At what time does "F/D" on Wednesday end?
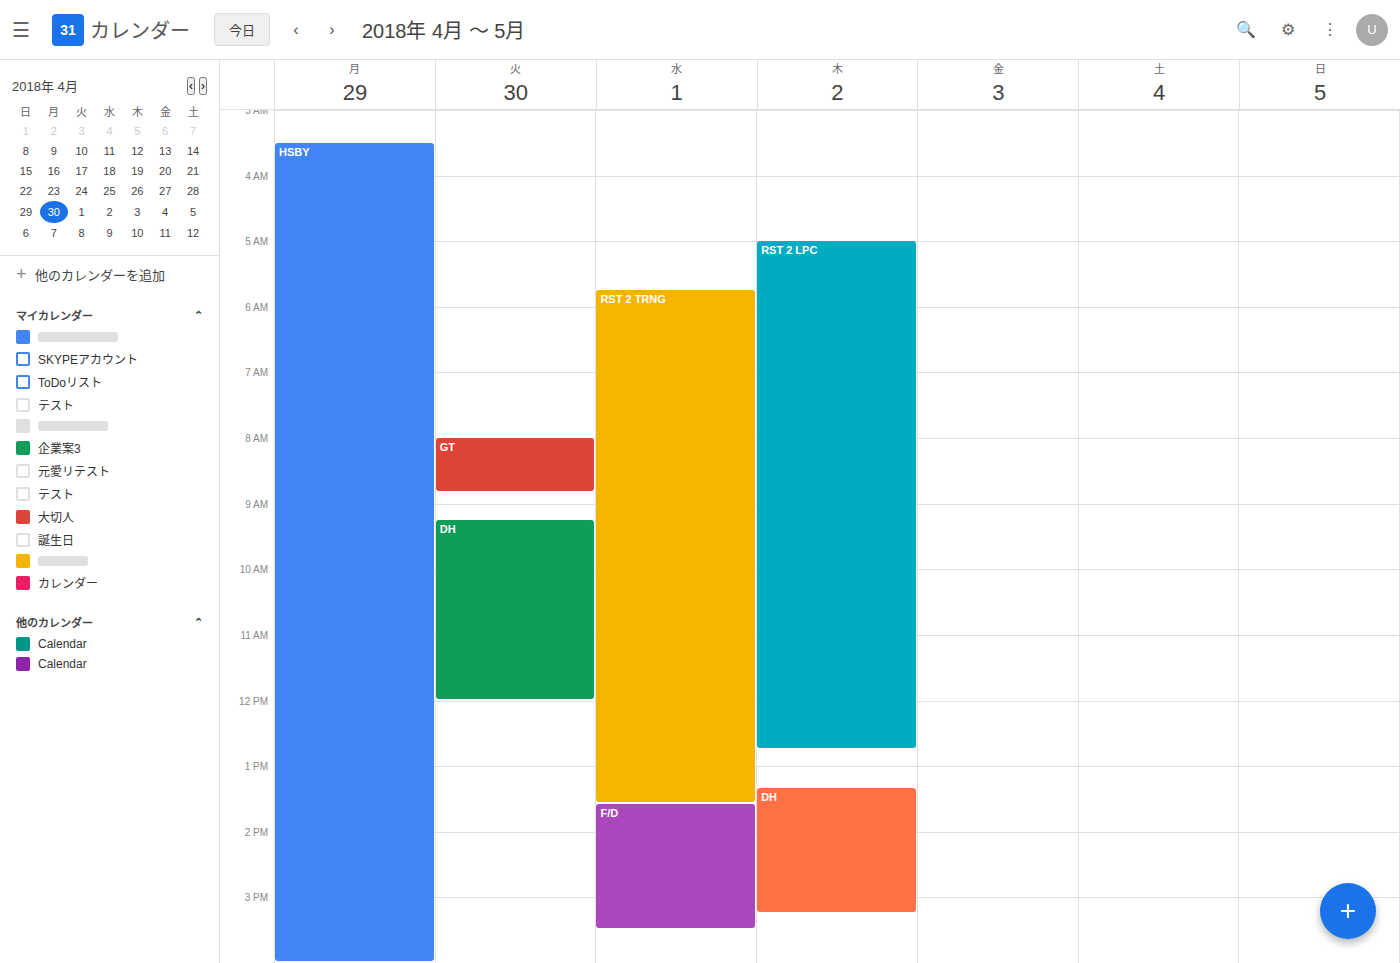
3:30 PM